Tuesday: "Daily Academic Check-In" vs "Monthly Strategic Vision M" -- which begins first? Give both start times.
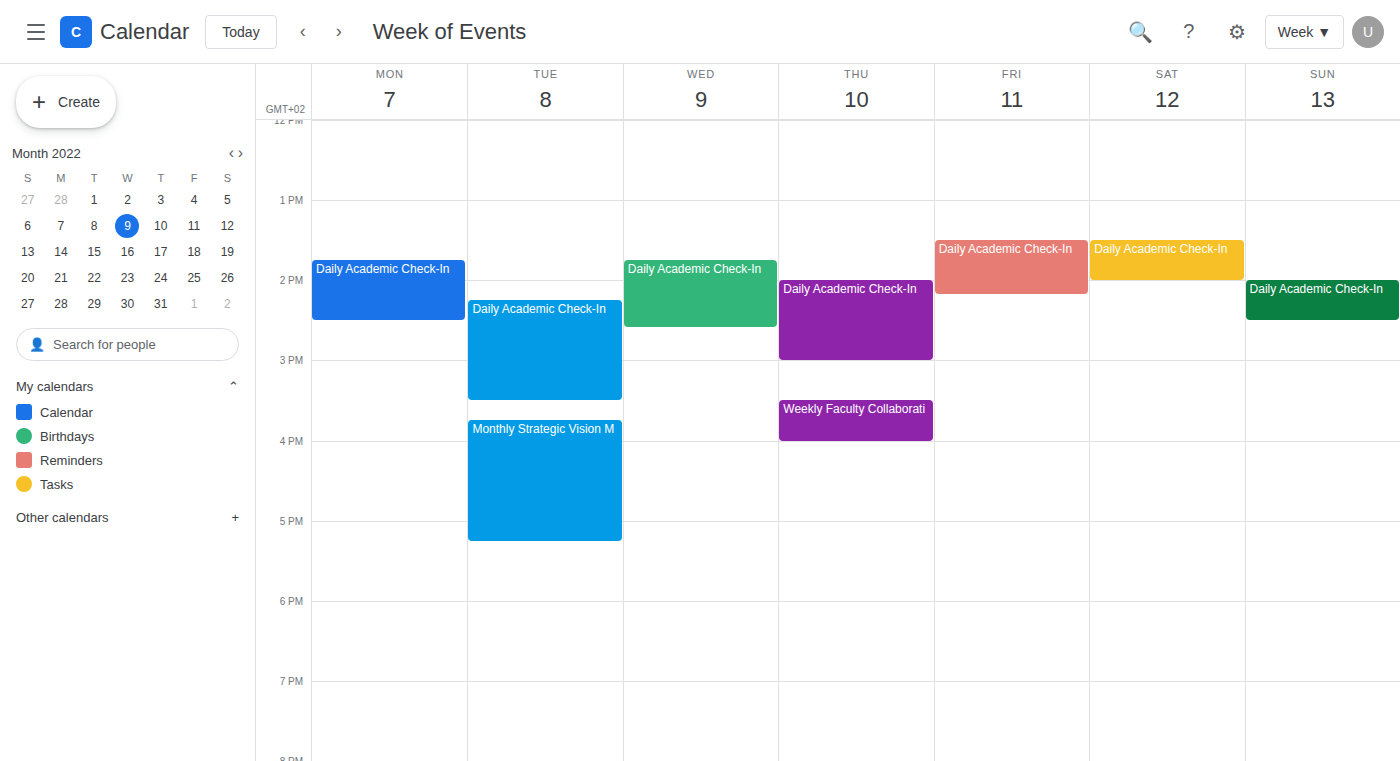
"Daily Academic Check-In" 2:15 PM; "Monthly Strategic Vision M" 3:45 PM.